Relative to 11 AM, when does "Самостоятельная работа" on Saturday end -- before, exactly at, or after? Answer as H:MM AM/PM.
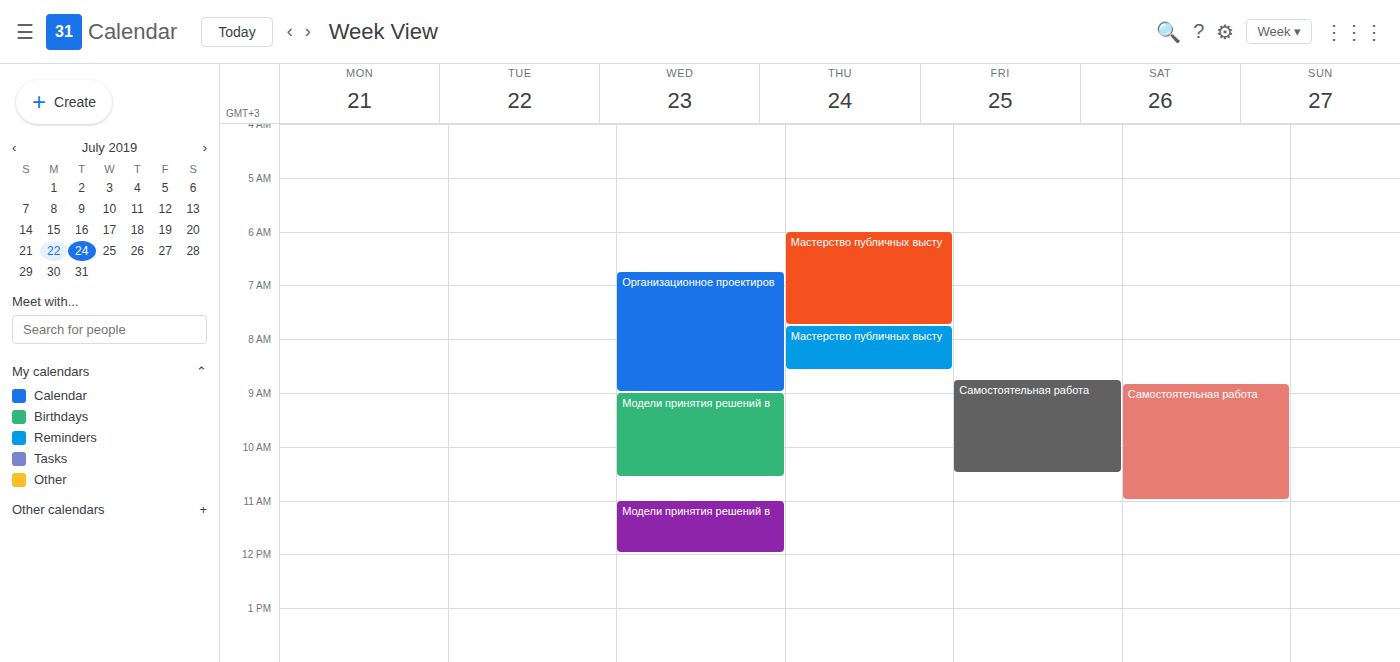
11:00 AM -- exactly at 11 AM, on the 11 AM line.